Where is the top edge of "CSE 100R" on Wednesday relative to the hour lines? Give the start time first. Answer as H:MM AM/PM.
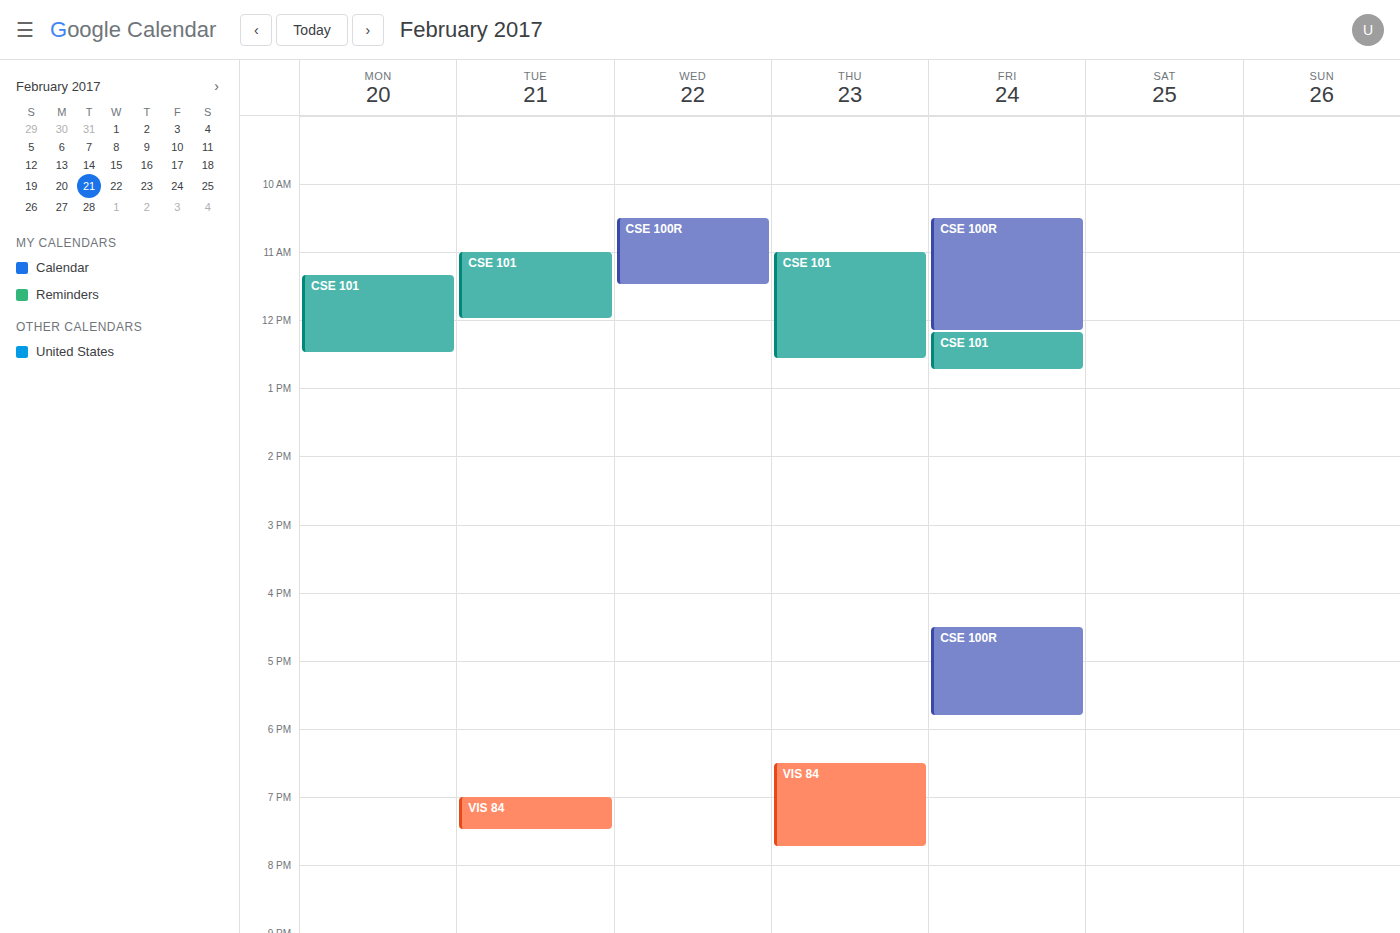
10:30 AM -- halfway between the 10 AM and 11 AM lines.